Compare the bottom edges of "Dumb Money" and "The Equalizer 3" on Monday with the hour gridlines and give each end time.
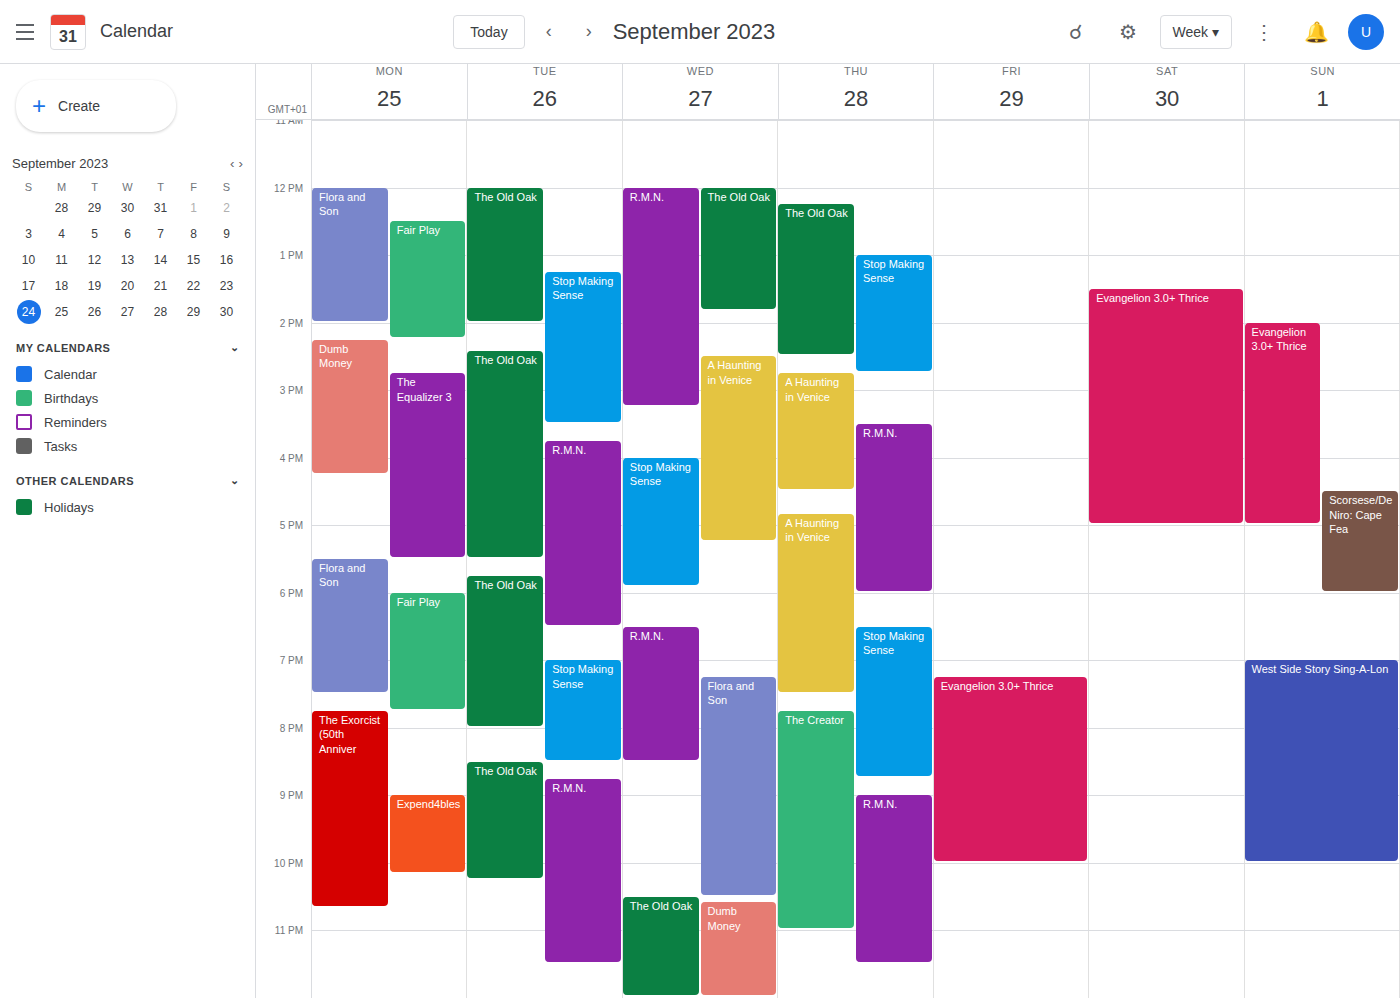
"Dumb Money": 16:15, neither: a quarter of the way from the 16:00 line to the 17:00 line. "The Equalizer 3": 17:30, halfway between the 17:00 and 18:00 lines.